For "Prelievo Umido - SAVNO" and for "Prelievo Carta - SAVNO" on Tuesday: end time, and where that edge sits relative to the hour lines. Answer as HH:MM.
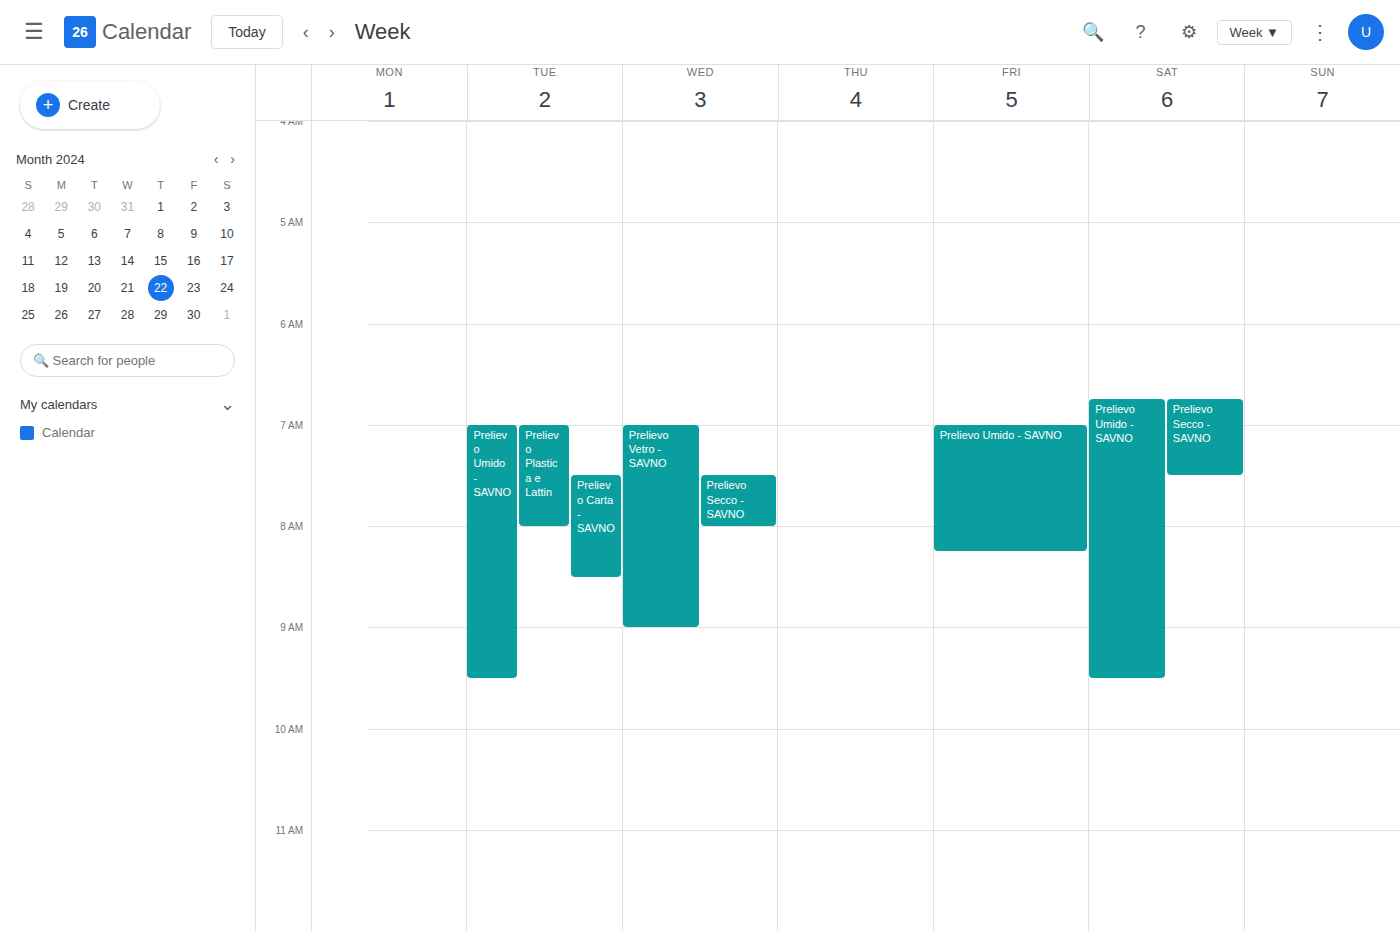
"Prelievo Umido - SAVNO": 09:30, halfway between the 09:00 and 10:00 lines. "Prelievo Carta - SAVNO": 08:30, halfway between the 08:00 and 09:00 lines.